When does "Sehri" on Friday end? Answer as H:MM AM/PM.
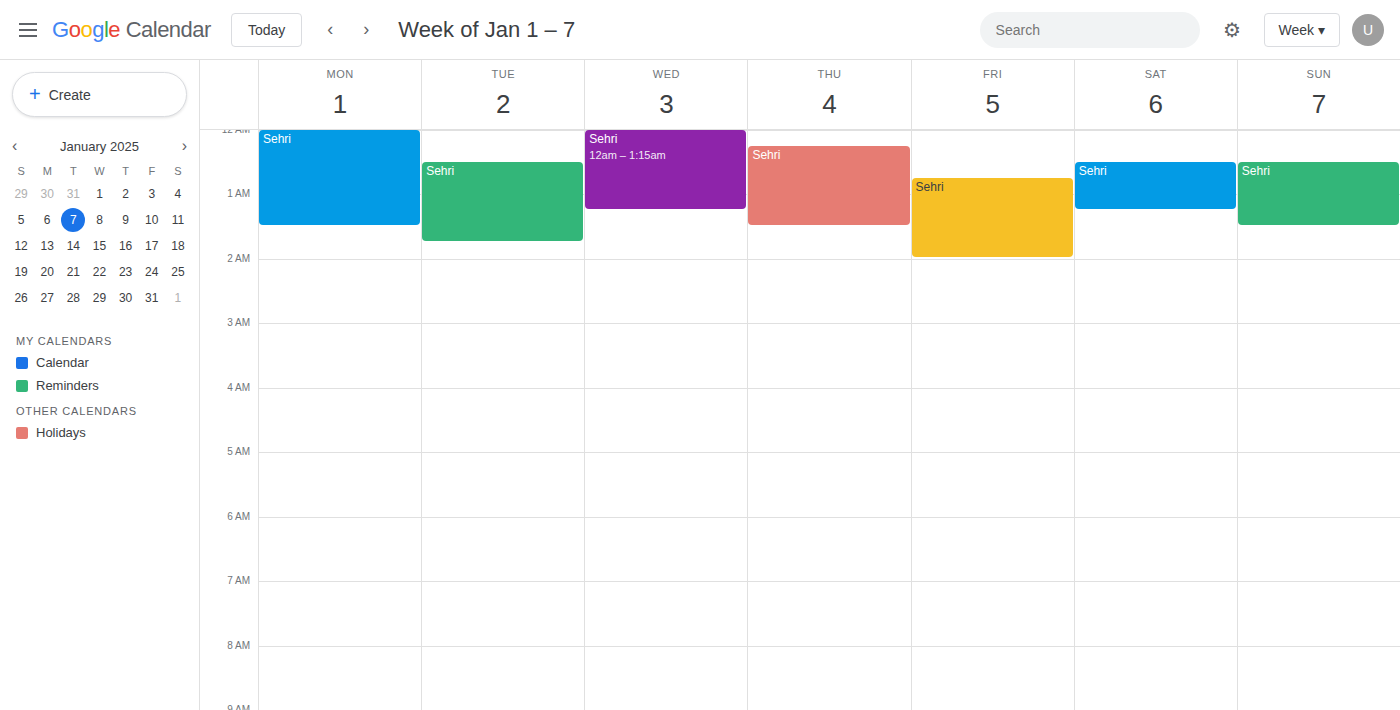
2:00 AM